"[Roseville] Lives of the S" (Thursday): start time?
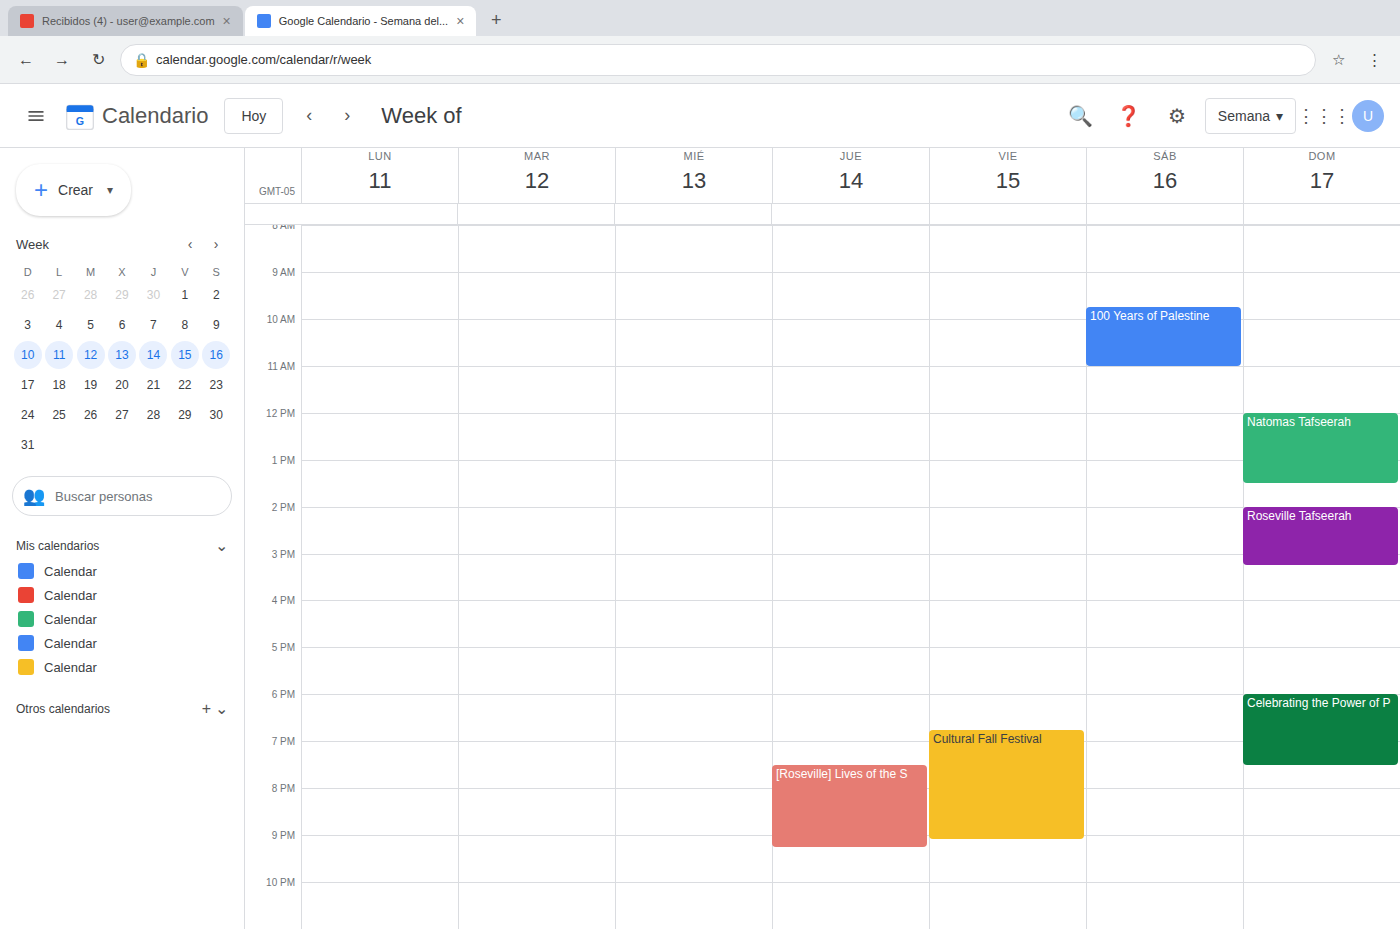
7:30 PM